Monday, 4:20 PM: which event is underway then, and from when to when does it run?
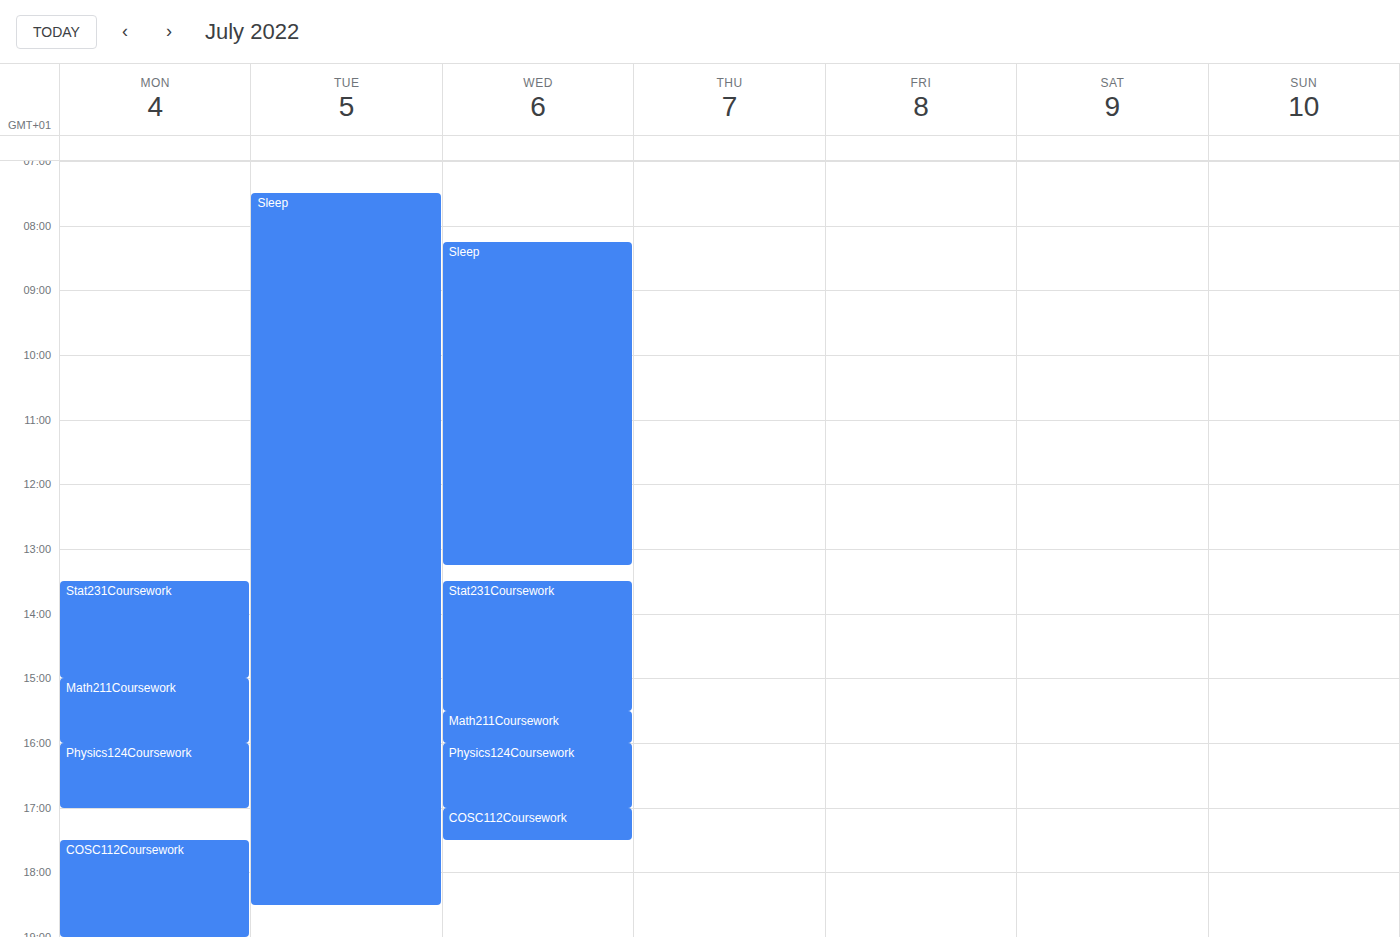
"Physics124Coursework", 4:00 PM to 5:00 PM